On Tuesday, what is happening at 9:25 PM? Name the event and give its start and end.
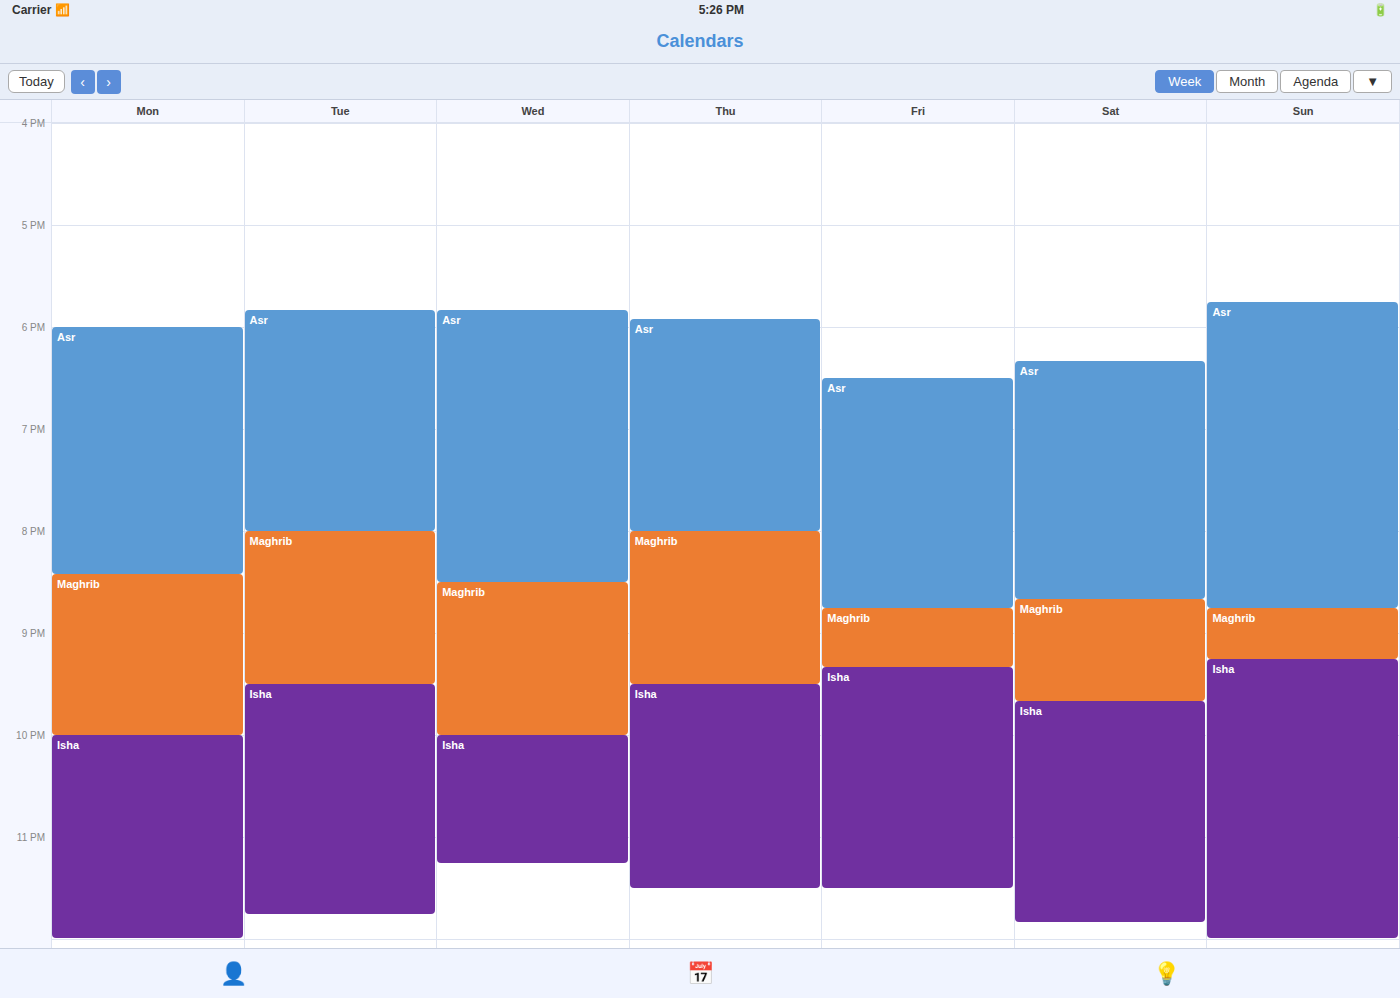
"Maghrib", 8:00 PM to 9:30 PM